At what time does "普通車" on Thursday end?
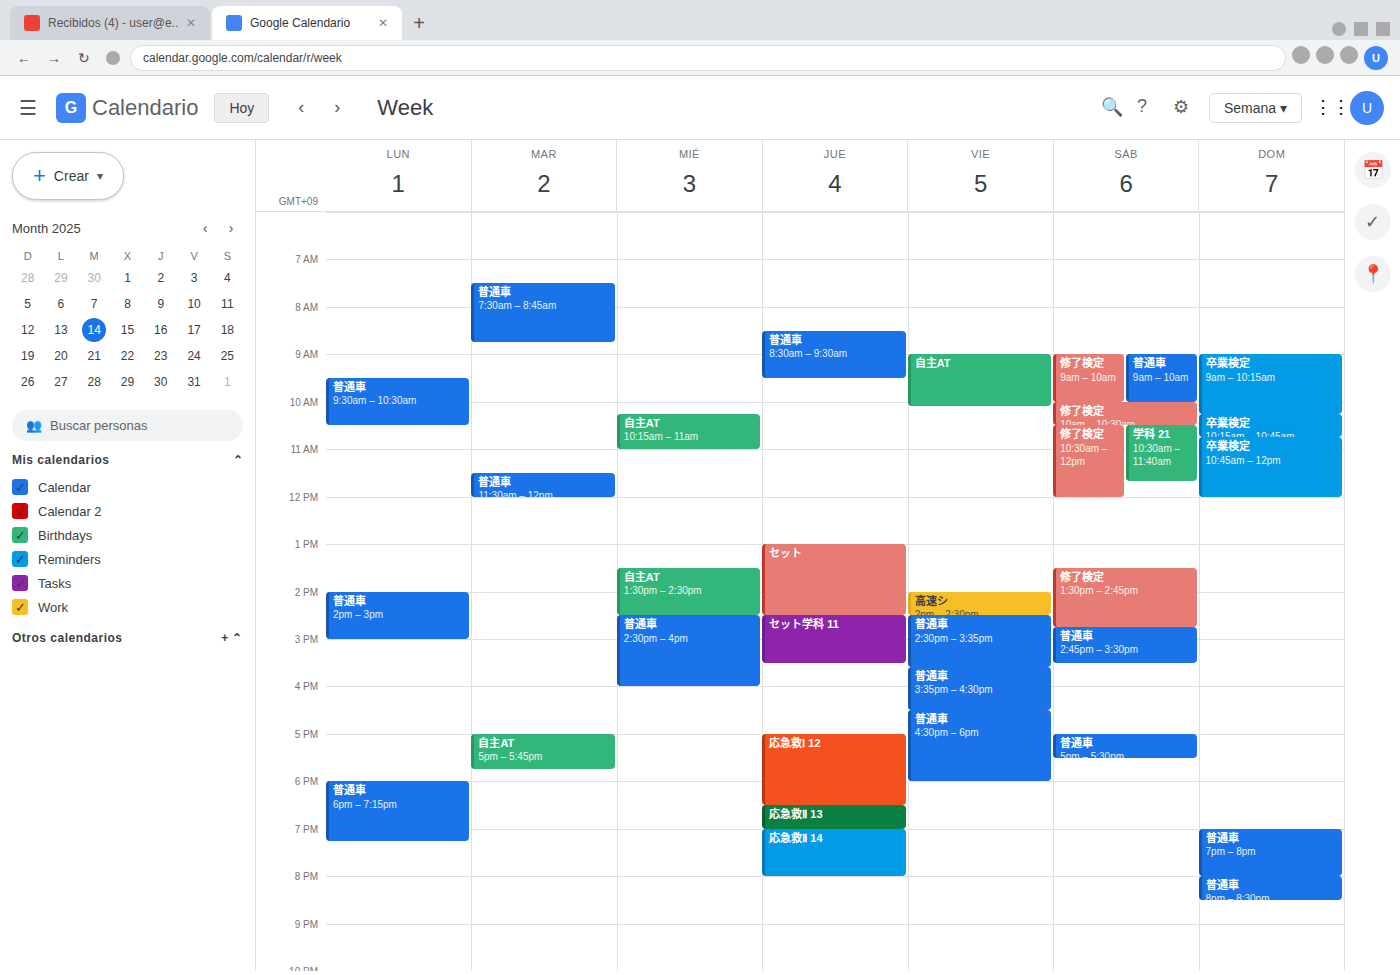
9:30 AM